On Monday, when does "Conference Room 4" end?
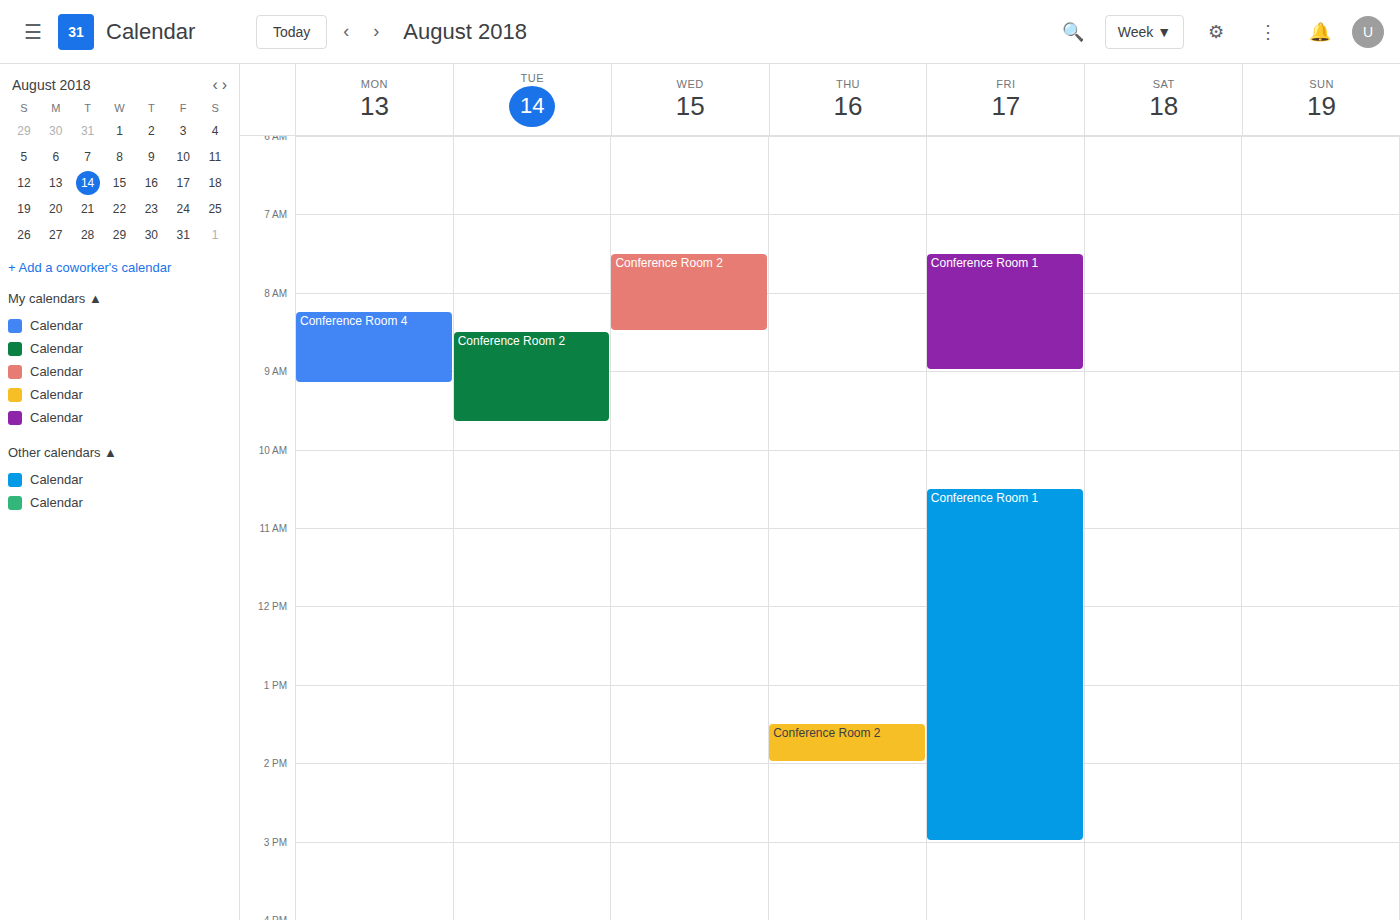
9:10 AM